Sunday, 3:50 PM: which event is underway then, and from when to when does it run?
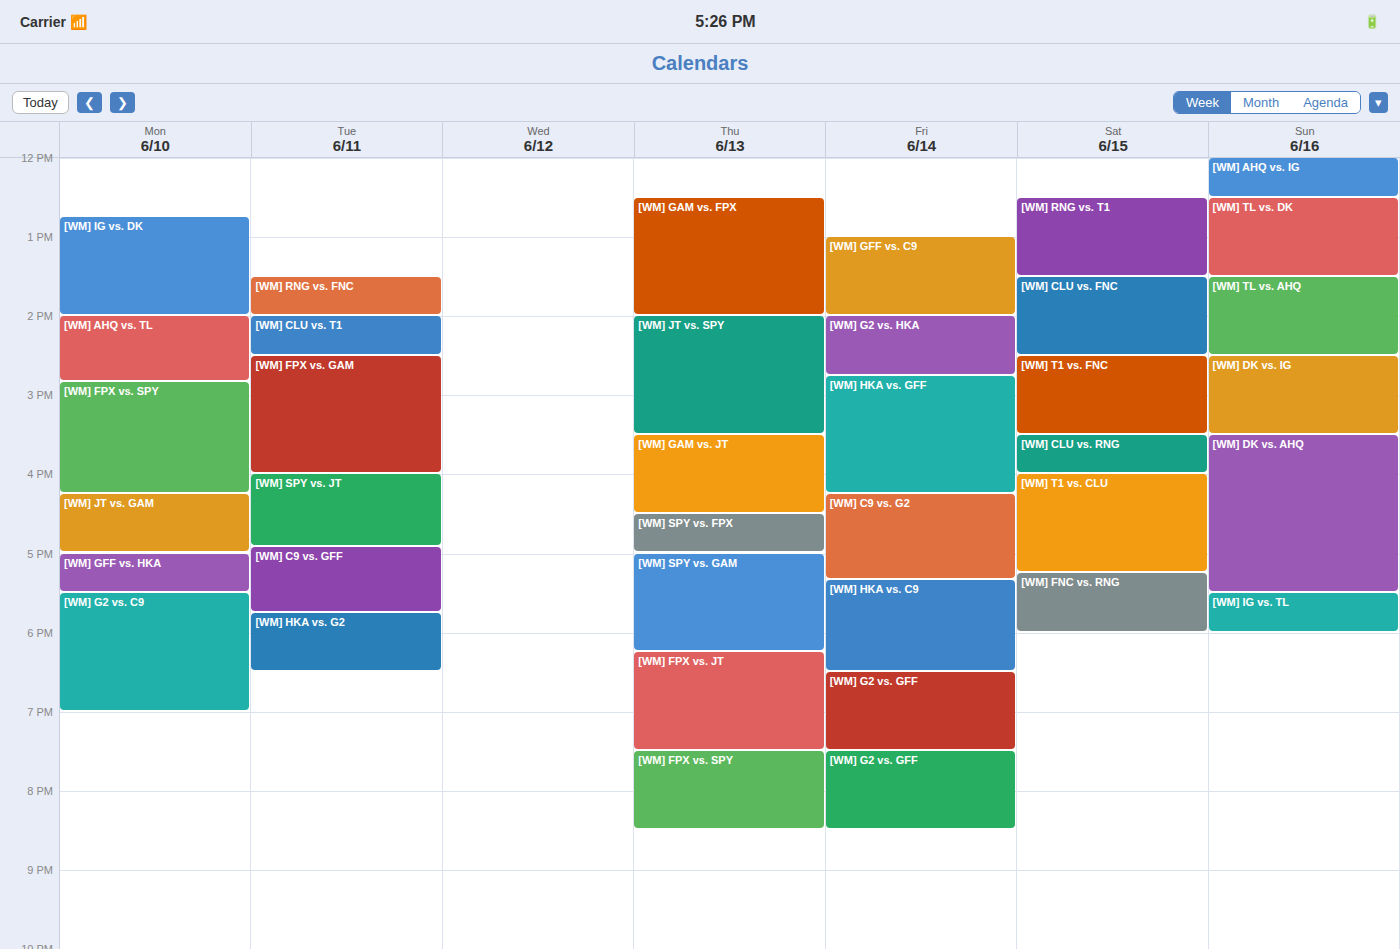
"[WM] DK vs. AHQ", 3:30 PM to 5:30 PM